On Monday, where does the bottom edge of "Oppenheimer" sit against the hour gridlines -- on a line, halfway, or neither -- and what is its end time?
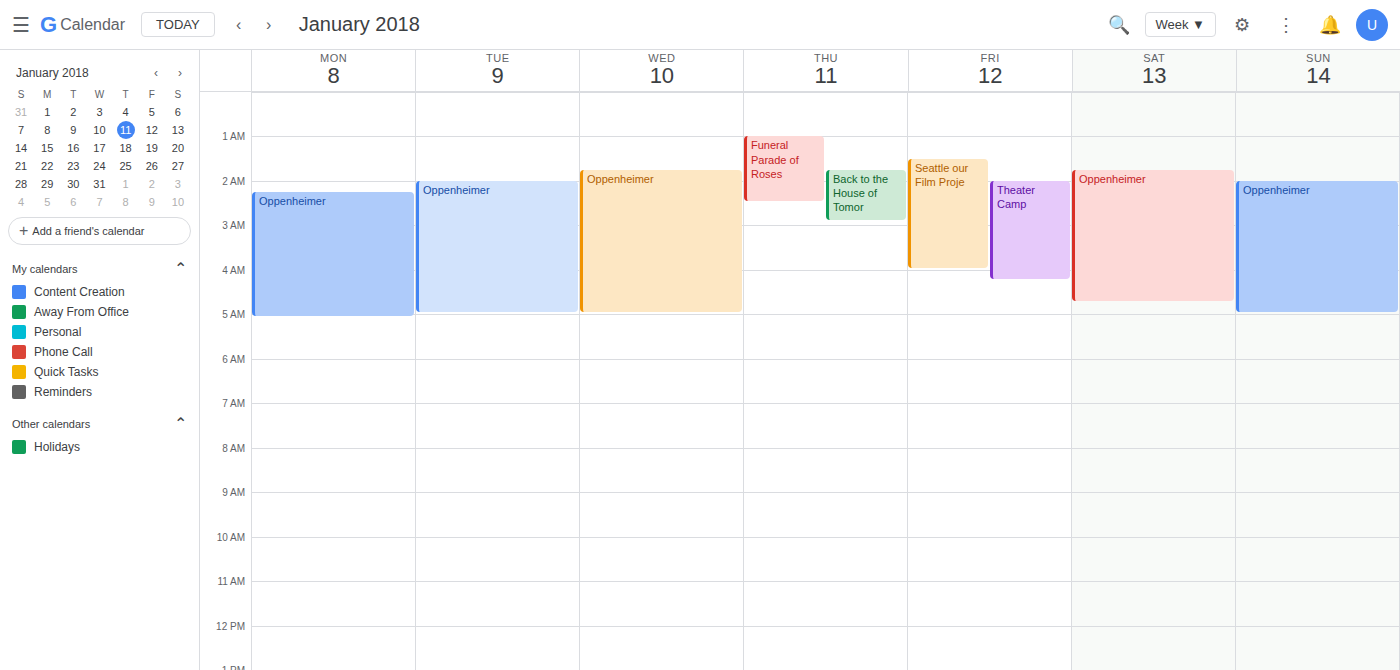
5:05 AM -- neither: 5 minutes below the 5 AM line and 55 minutes above the 6 AM line.